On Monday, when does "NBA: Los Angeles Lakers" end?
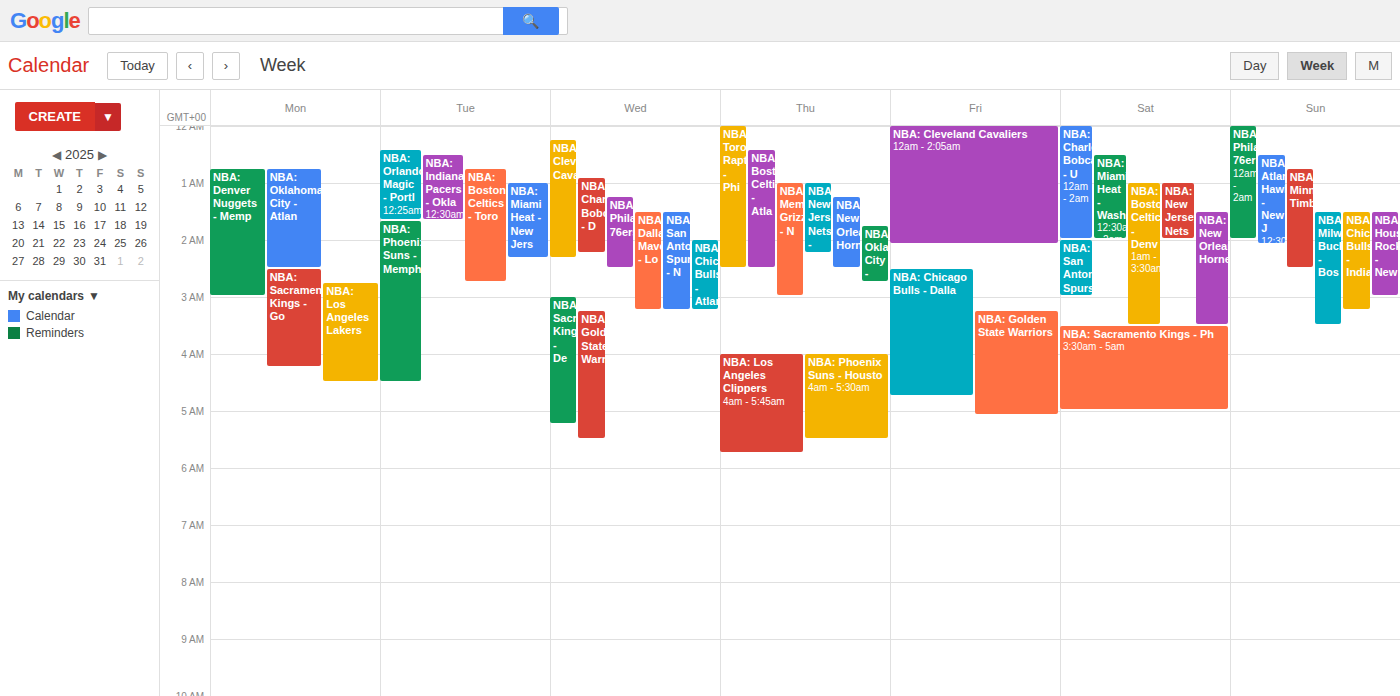
4:30 AM